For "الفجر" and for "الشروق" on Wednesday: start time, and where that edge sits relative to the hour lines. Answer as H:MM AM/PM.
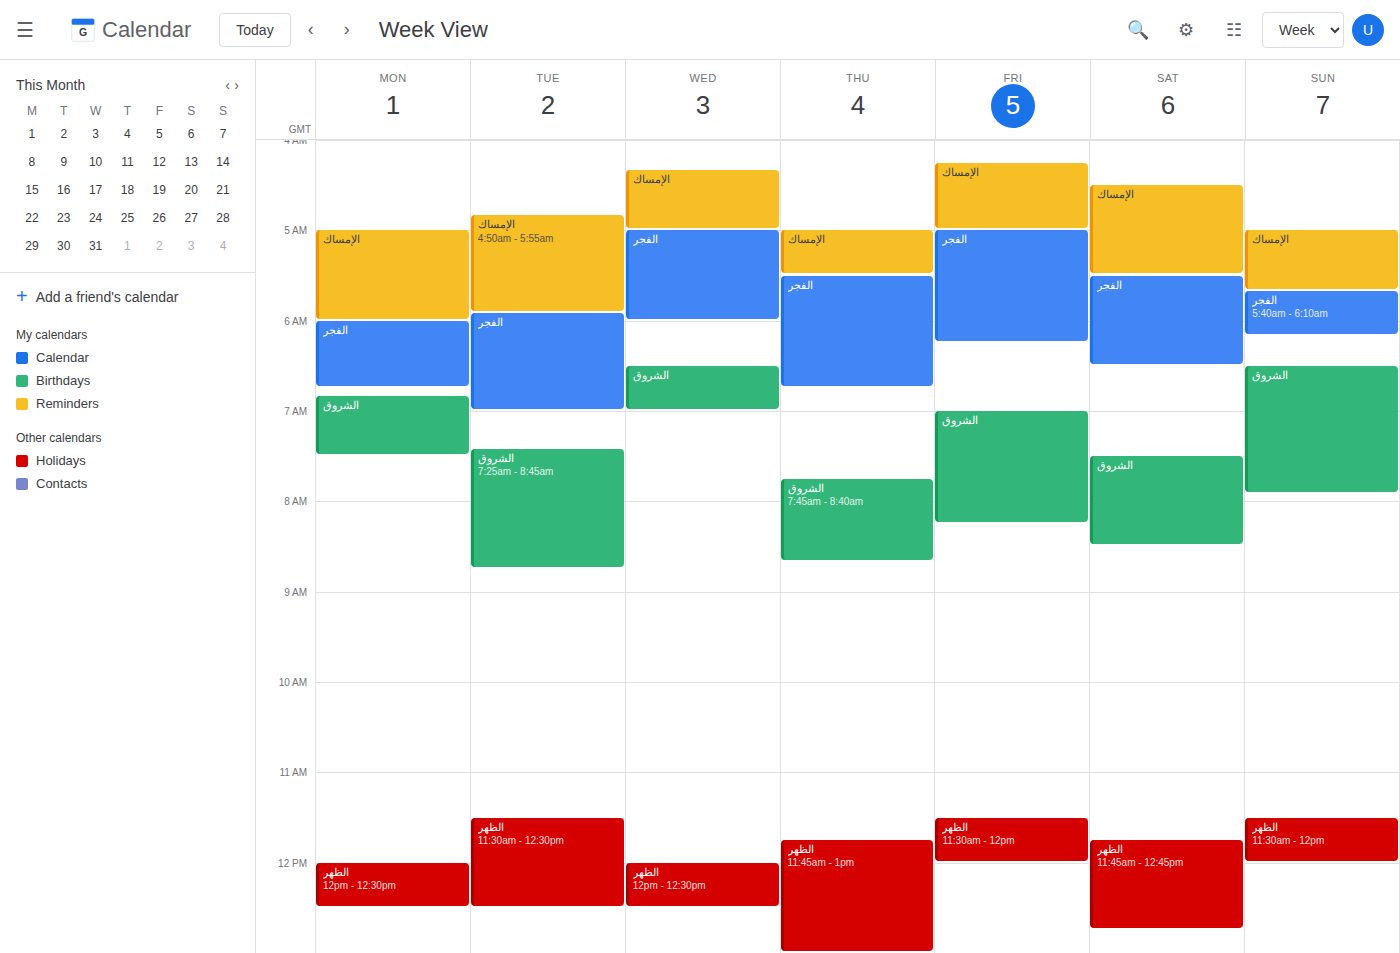
"الفجر": 5:00 AM, exactly on the 5 AM line. "الشروق": 6:30 AM, halfway between the 6 AM and 7 AM lines.